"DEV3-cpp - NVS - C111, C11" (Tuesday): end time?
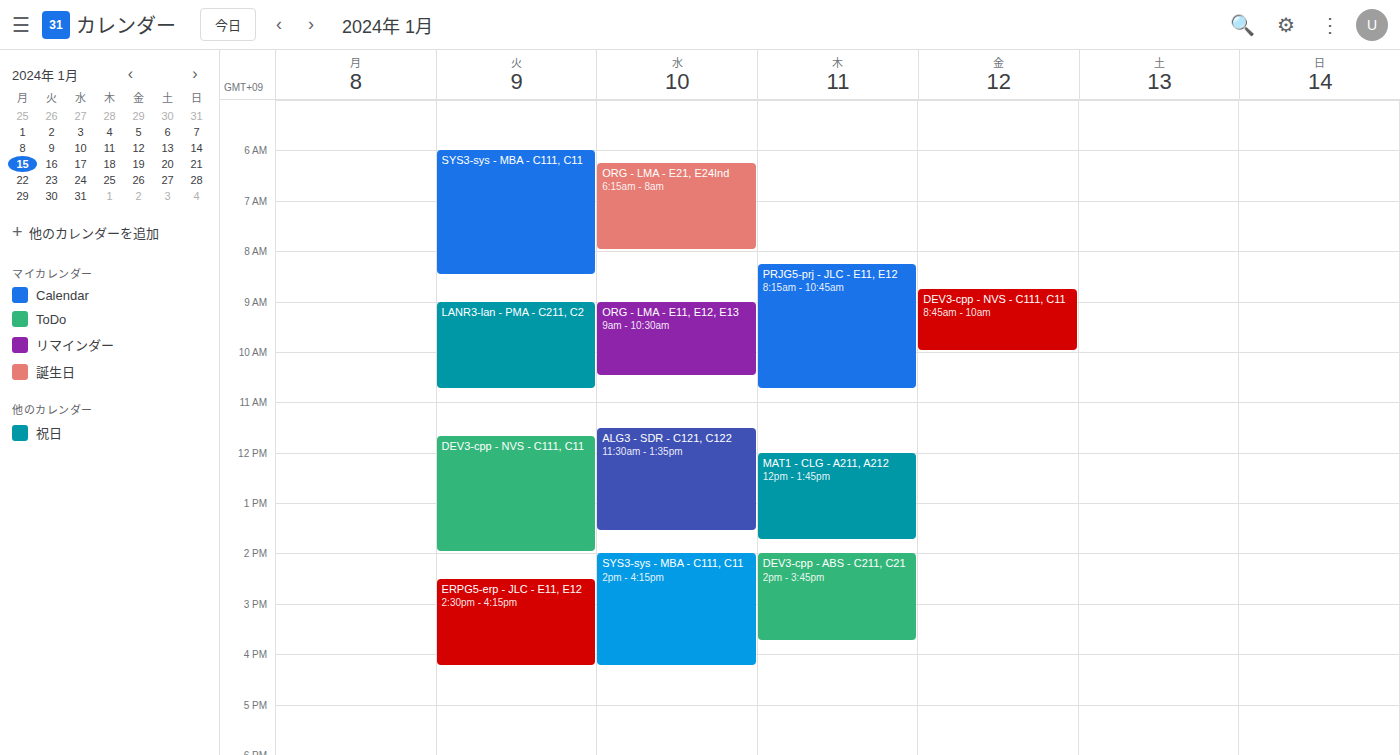
14:00